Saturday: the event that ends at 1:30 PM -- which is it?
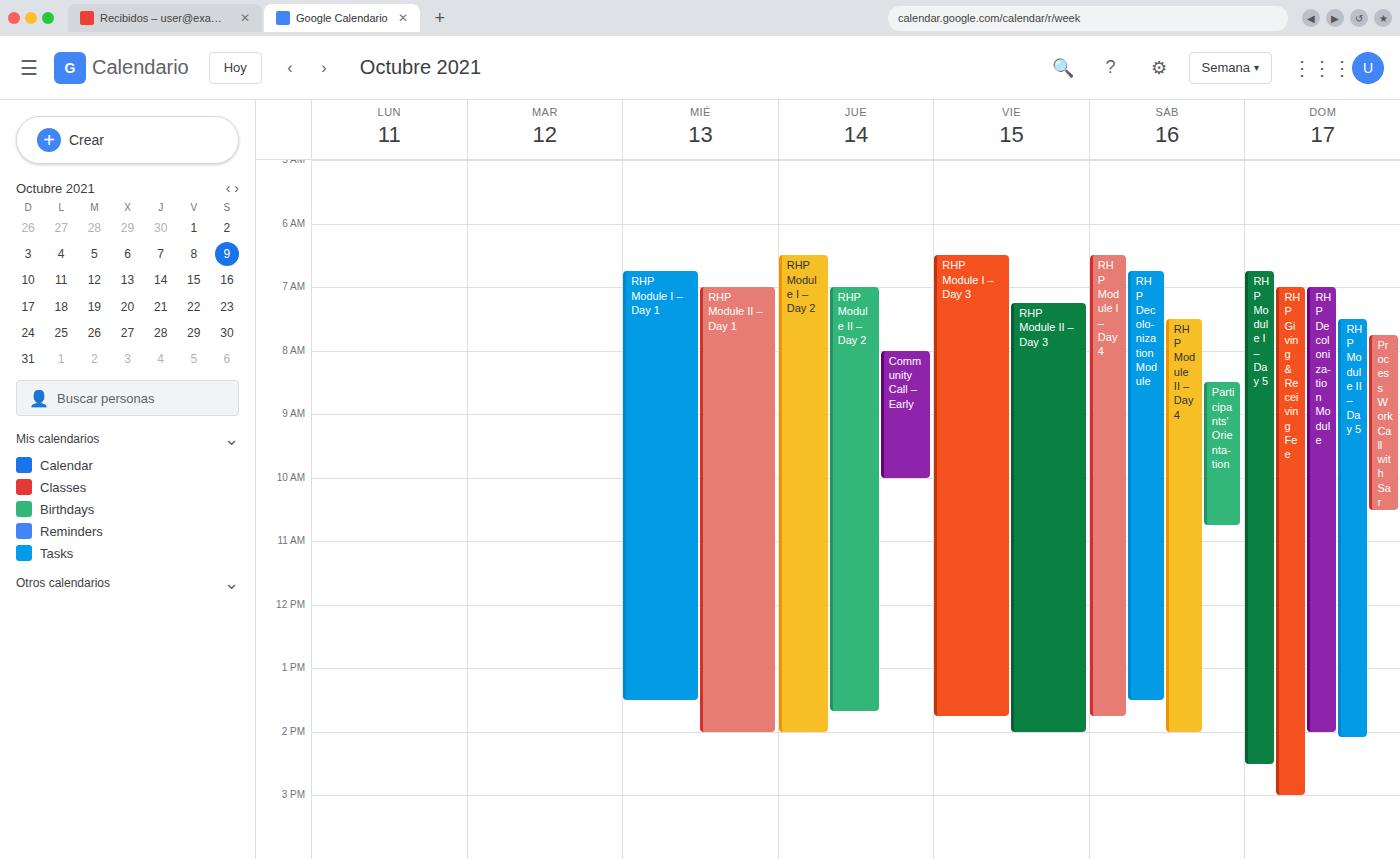
"RHP Decolonization Module"